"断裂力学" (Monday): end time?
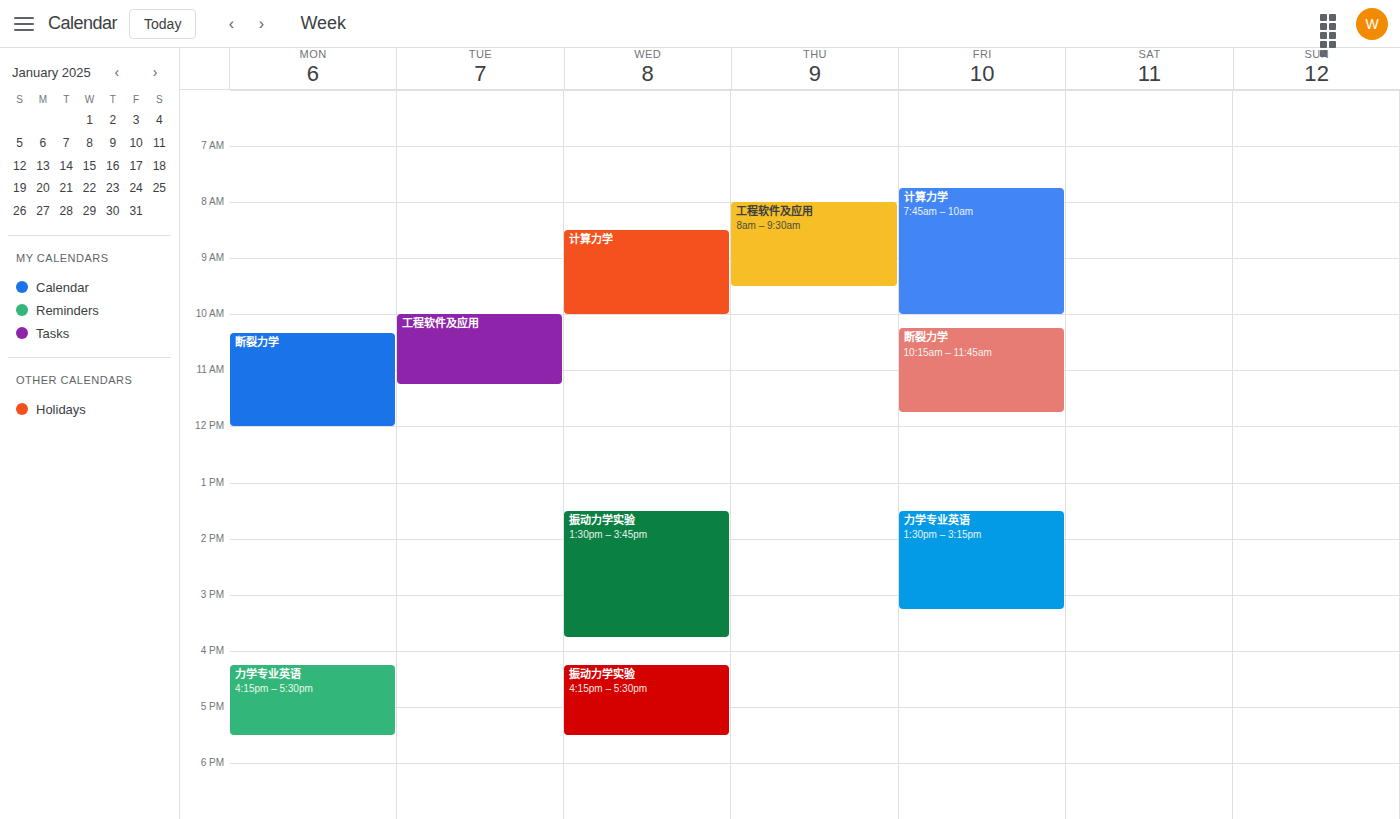
12:00